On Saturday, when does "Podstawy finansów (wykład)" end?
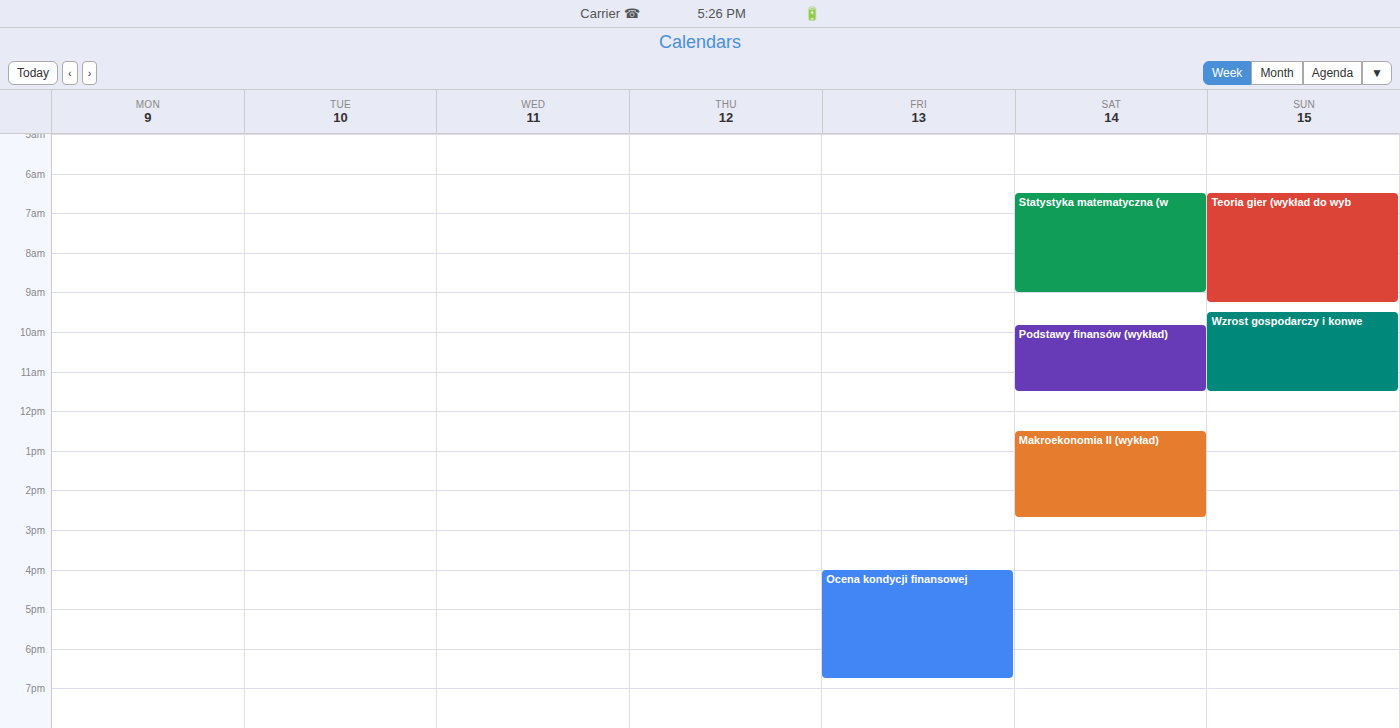
11:30 AM